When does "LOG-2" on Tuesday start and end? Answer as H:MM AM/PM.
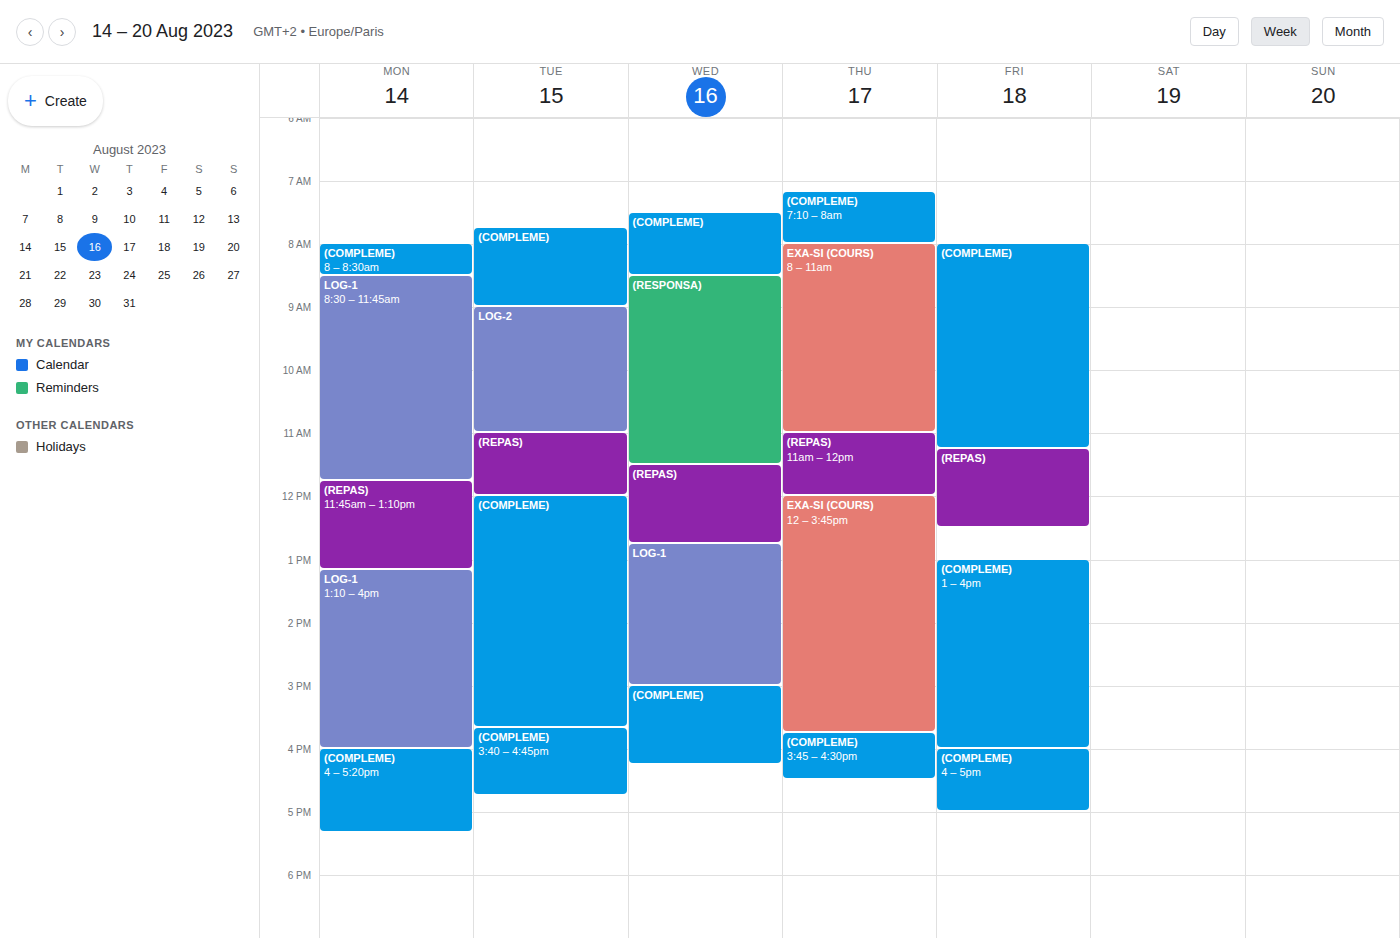
9:00 AM to 11:00 AM